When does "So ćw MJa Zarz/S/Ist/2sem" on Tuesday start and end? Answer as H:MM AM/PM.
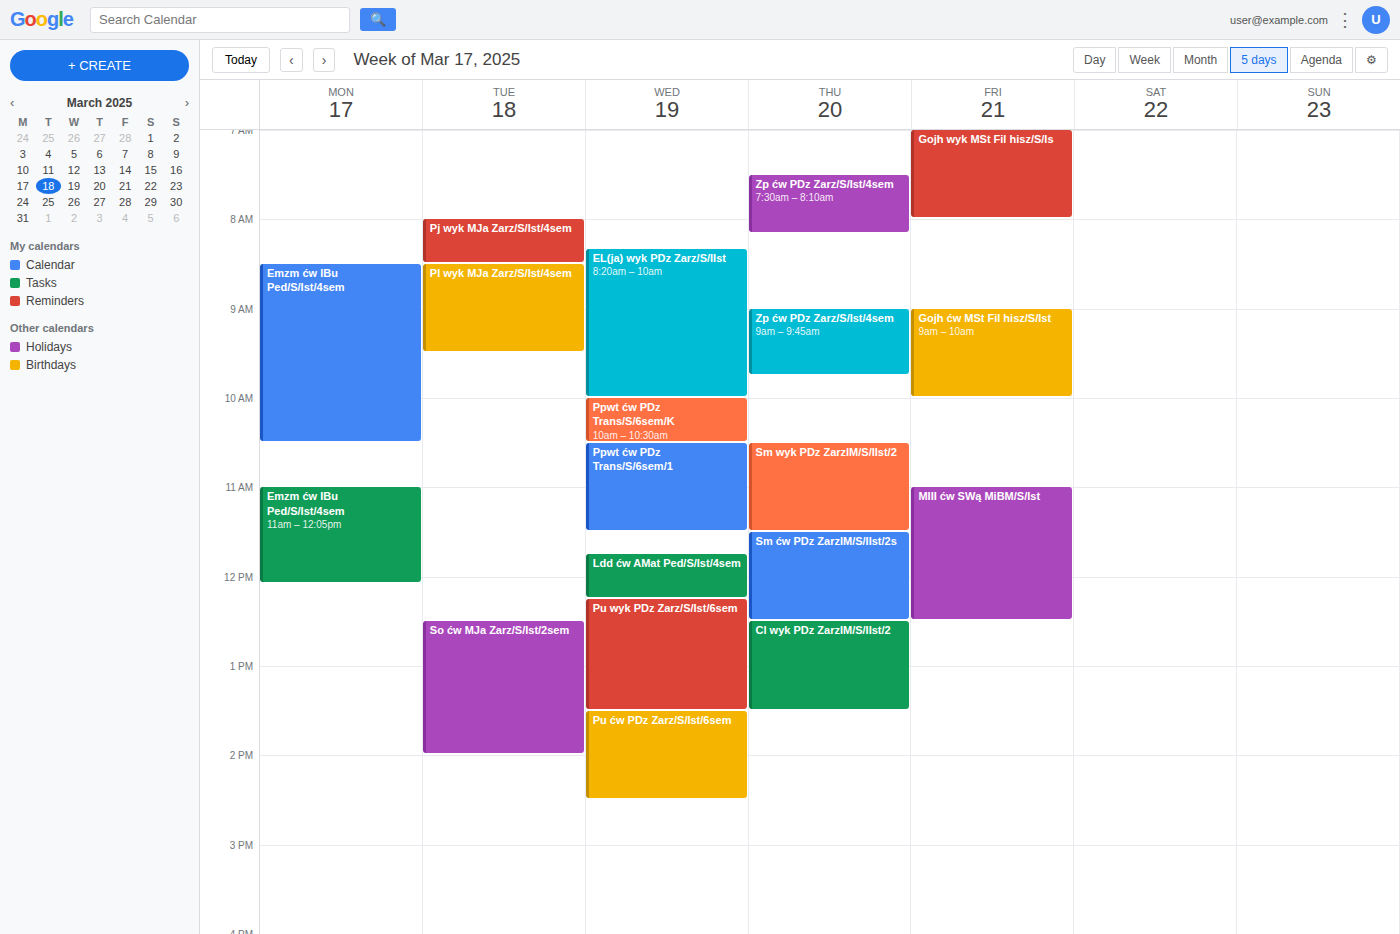
12:30 PM to 2:00 PM